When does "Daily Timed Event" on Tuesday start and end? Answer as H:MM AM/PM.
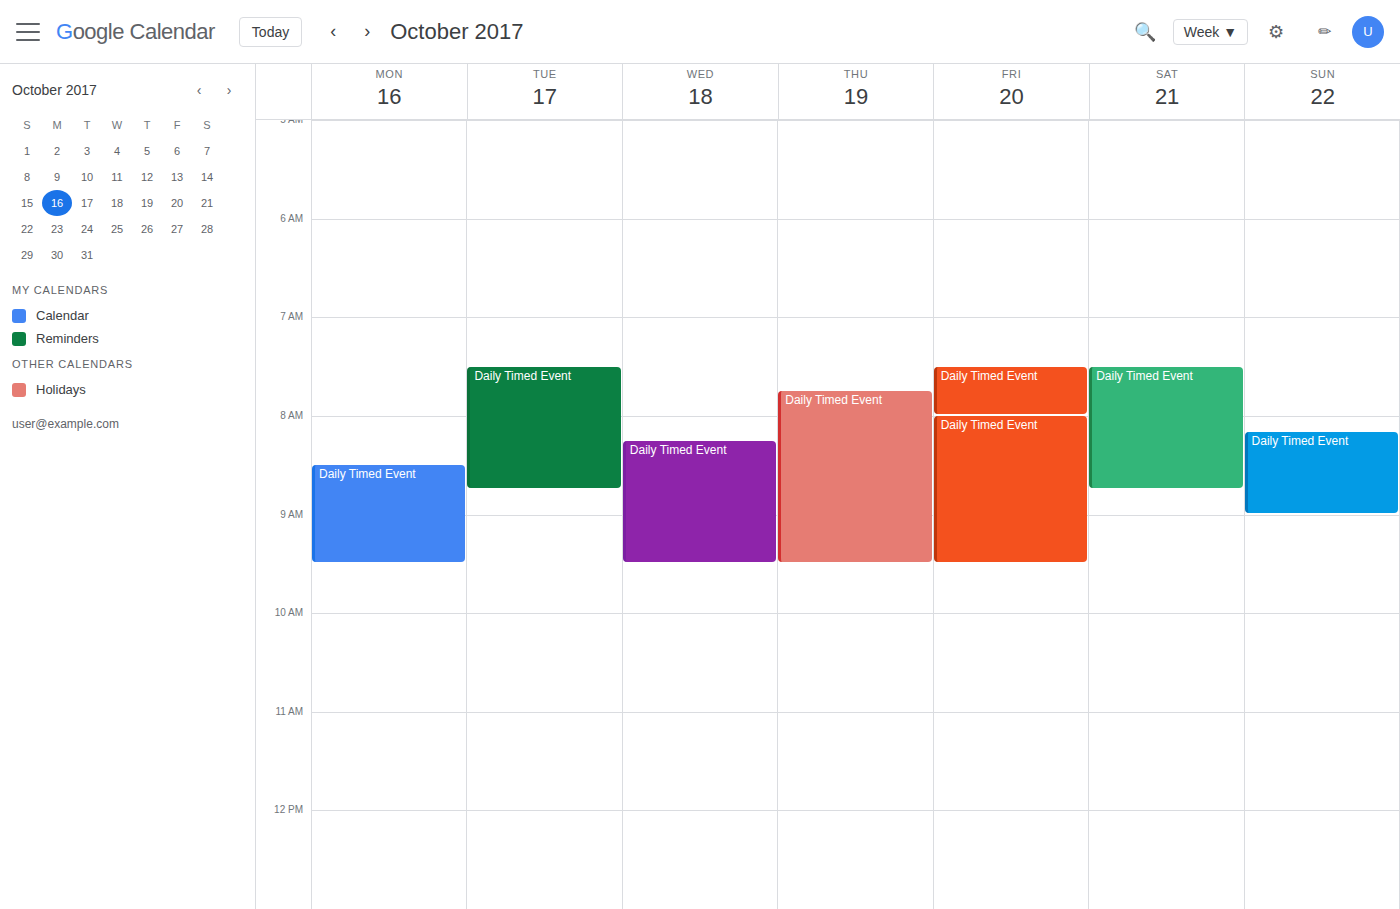
7:30 AM to 8:45 AM